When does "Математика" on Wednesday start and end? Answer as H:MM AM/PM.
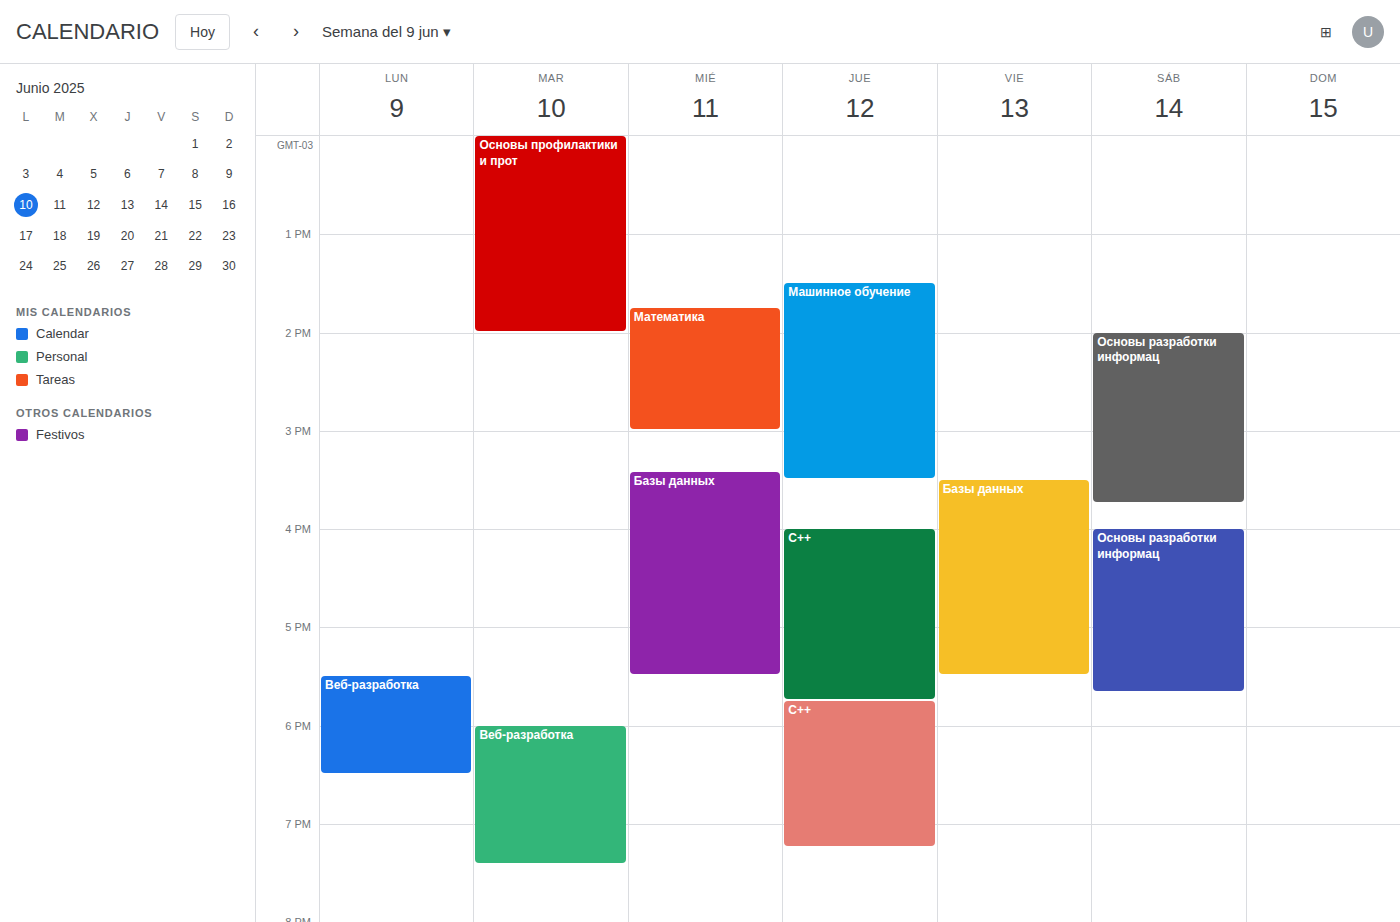
1:45 PM to 3:00 PM